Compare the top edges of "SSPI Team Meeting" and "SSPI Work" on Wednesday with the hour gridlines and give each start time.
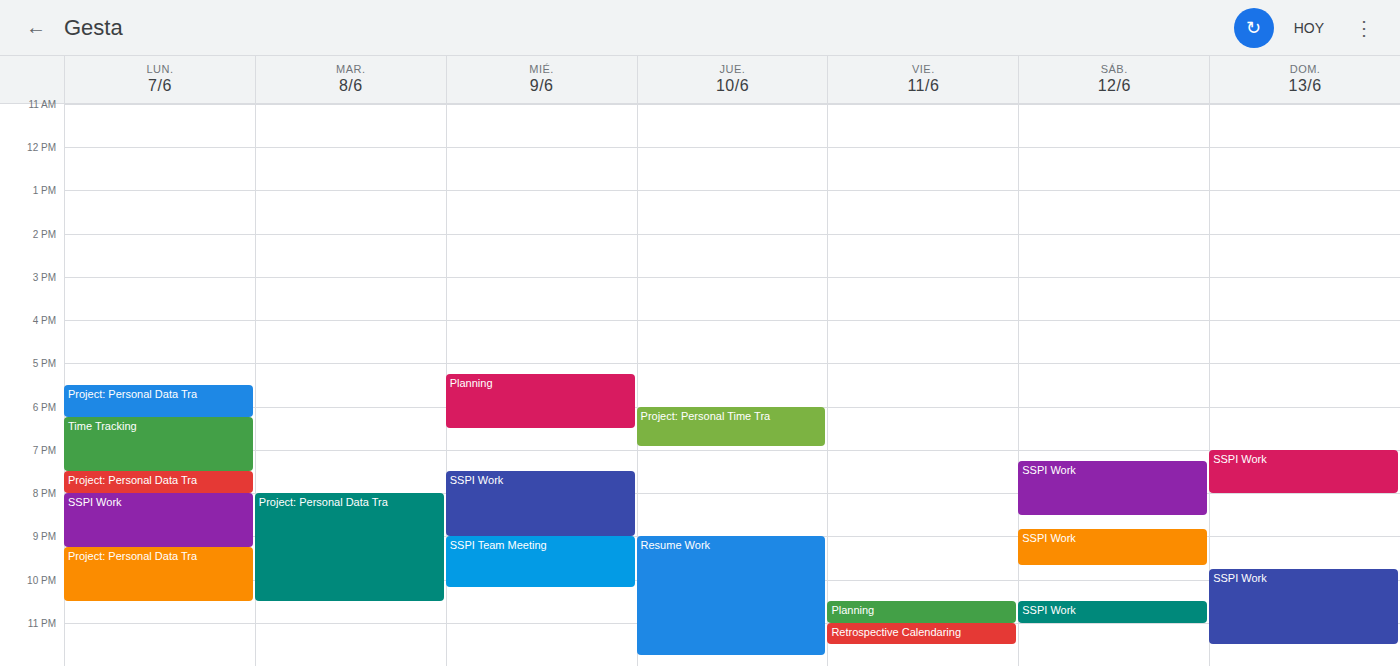
"SSPI Team Meeting": 9:00 PM, exactly on the 9 PM line. "SSPI Work": 7:30 PM, halfway between the 7 PM and 8 PM lines.